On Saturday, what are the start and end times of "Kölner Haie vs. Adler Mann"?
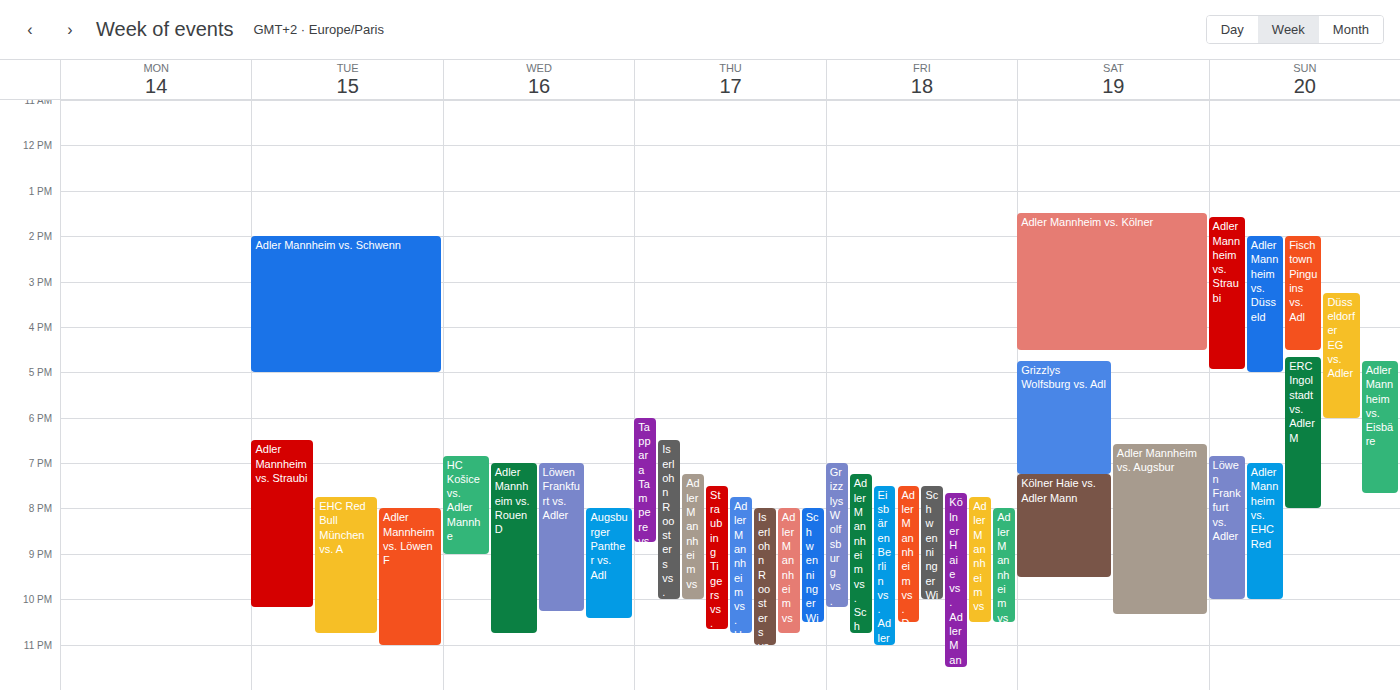
7:15 PM to 9:30 PM